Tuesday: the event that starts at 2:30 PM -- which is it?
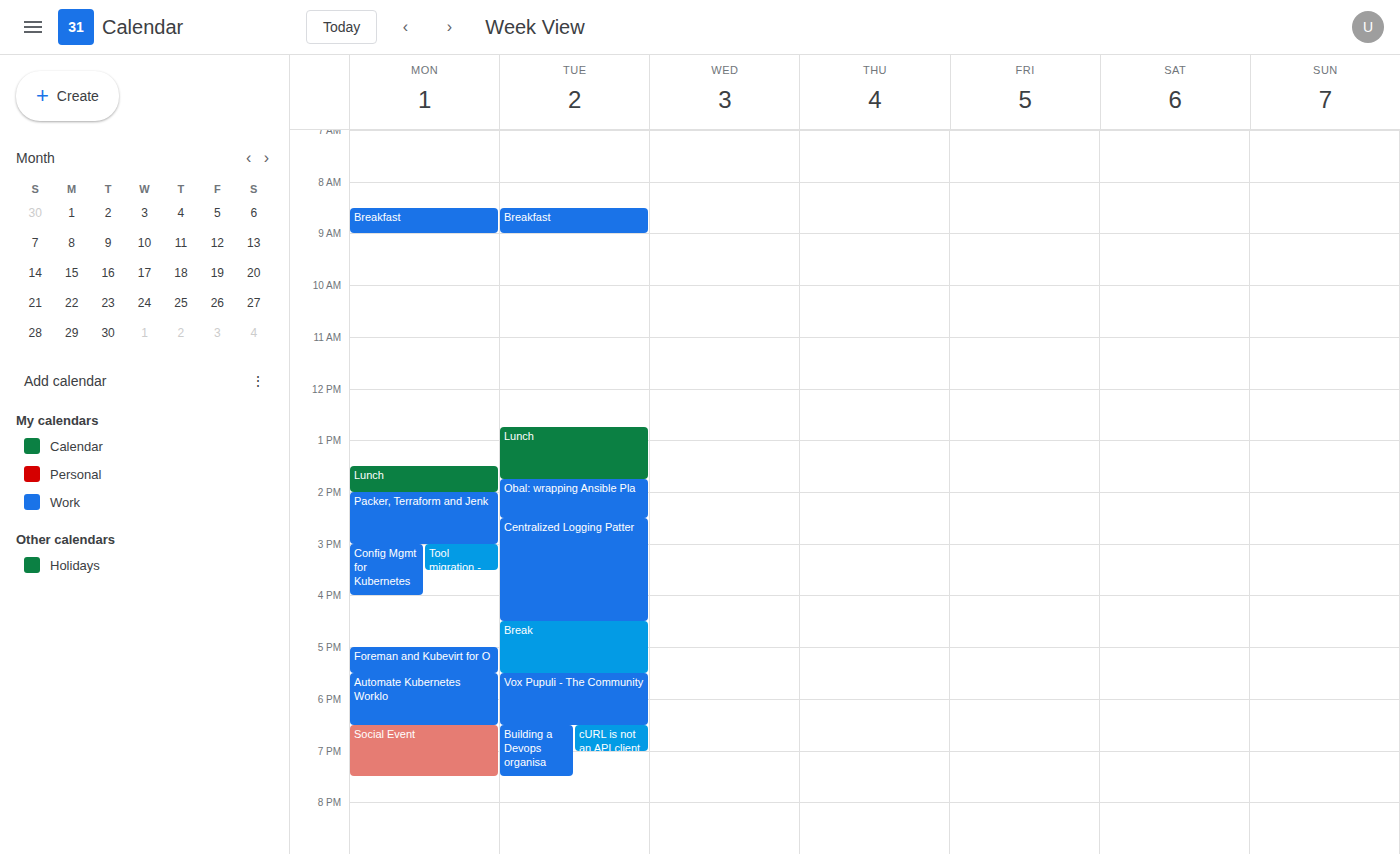
"Centralized Logging Patter"